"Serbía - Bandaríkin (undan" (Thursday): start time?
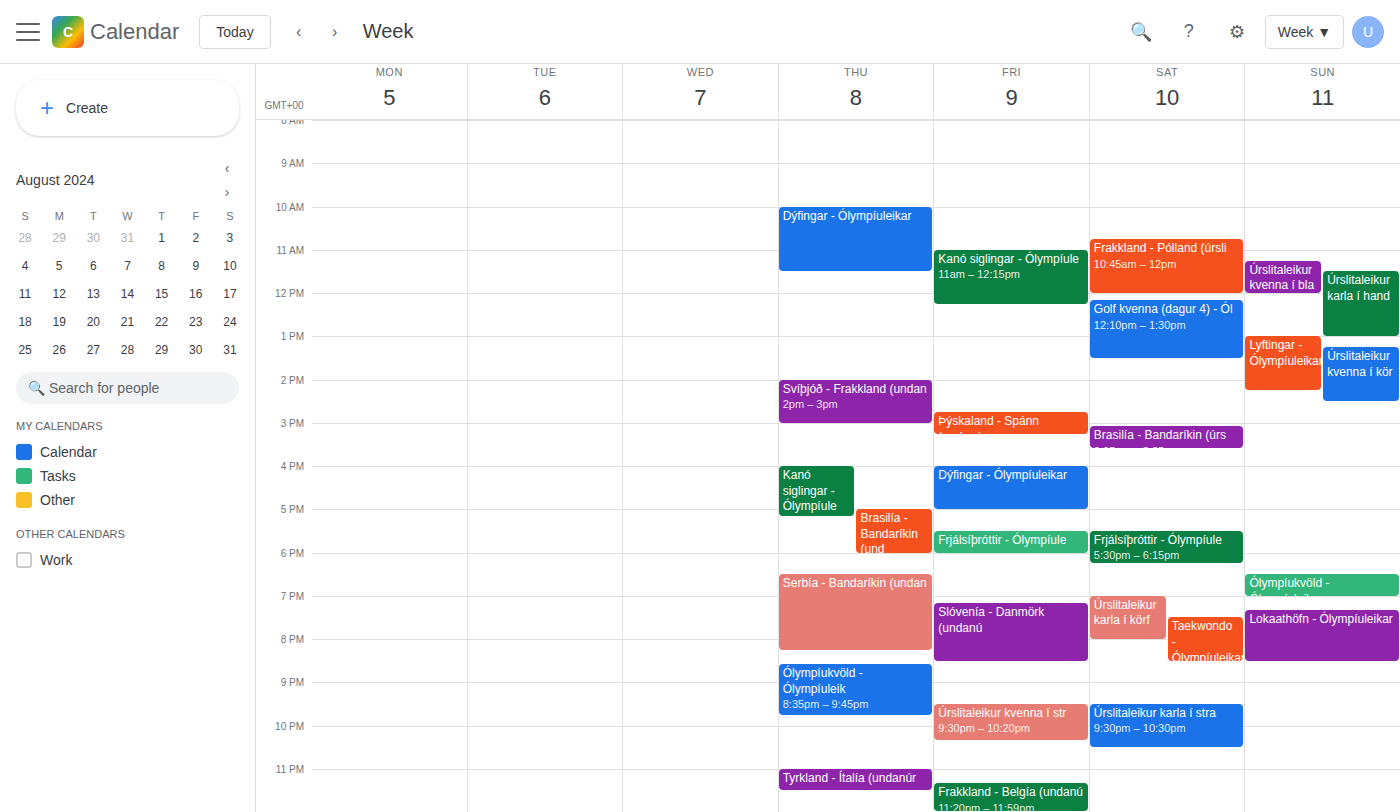
6:30 PM